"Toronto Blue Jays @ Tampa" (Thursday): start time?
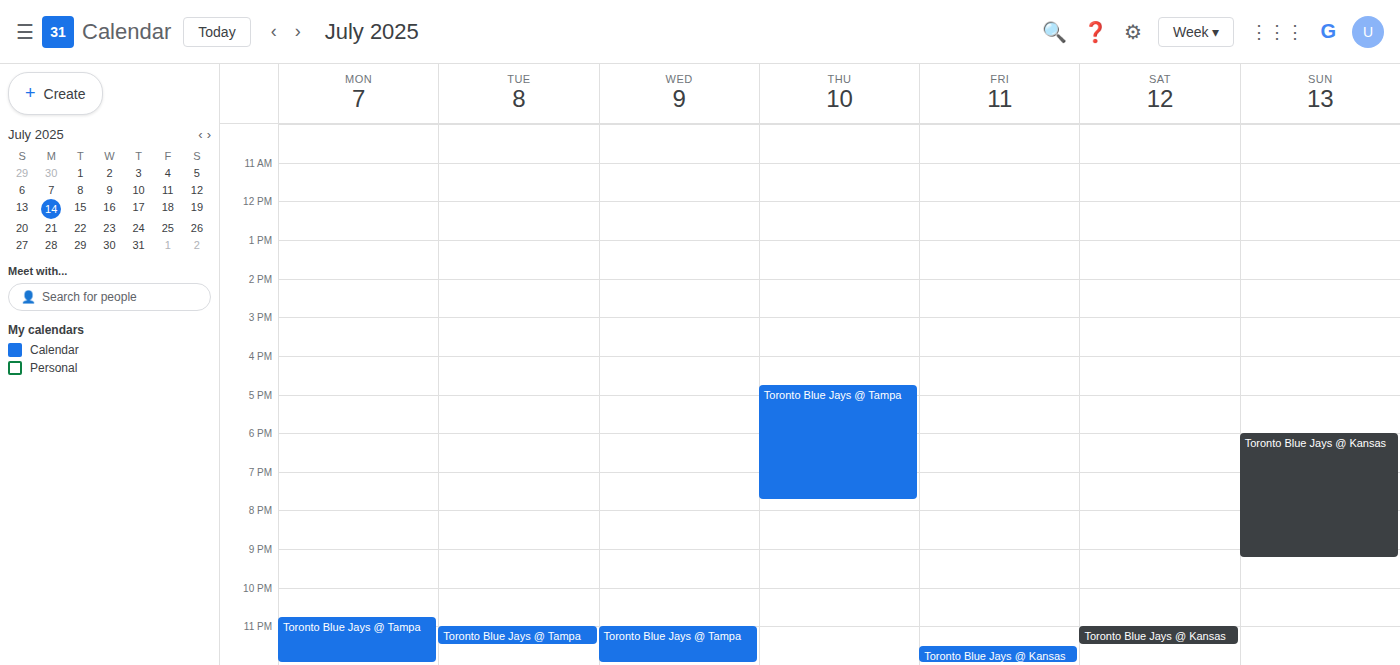
4:45 PM